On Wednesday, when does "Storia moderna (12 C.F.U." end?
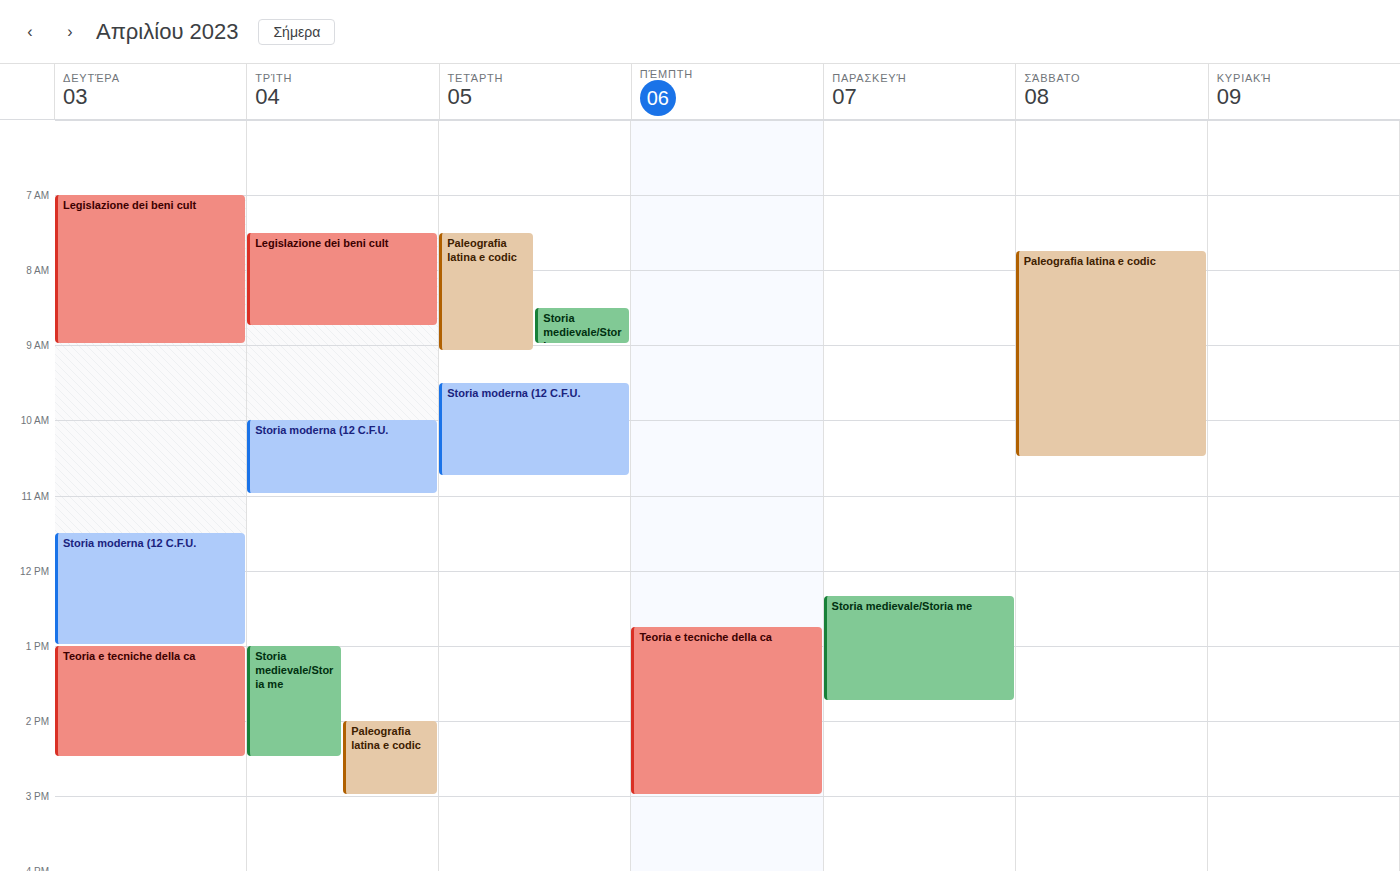
10:45 AM